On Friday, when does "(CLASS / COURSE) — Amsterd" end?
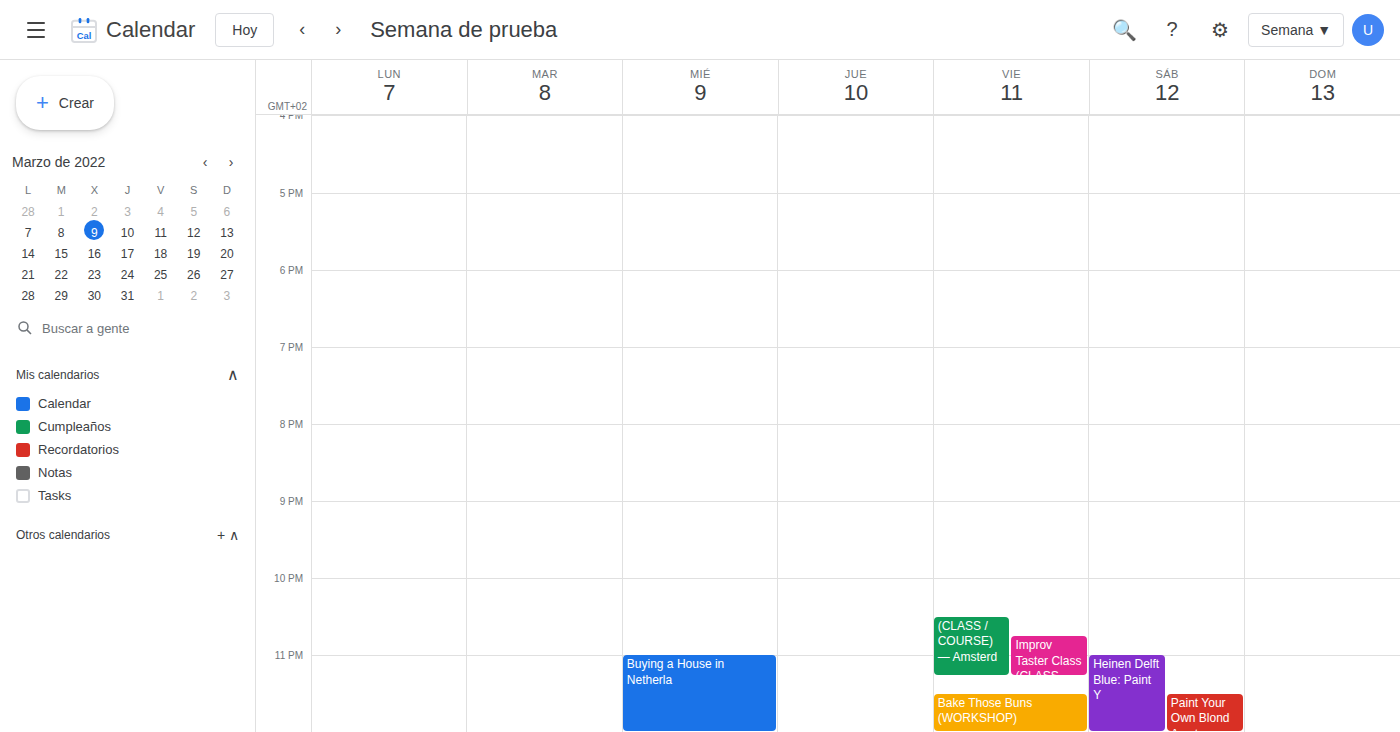
11:15 PM